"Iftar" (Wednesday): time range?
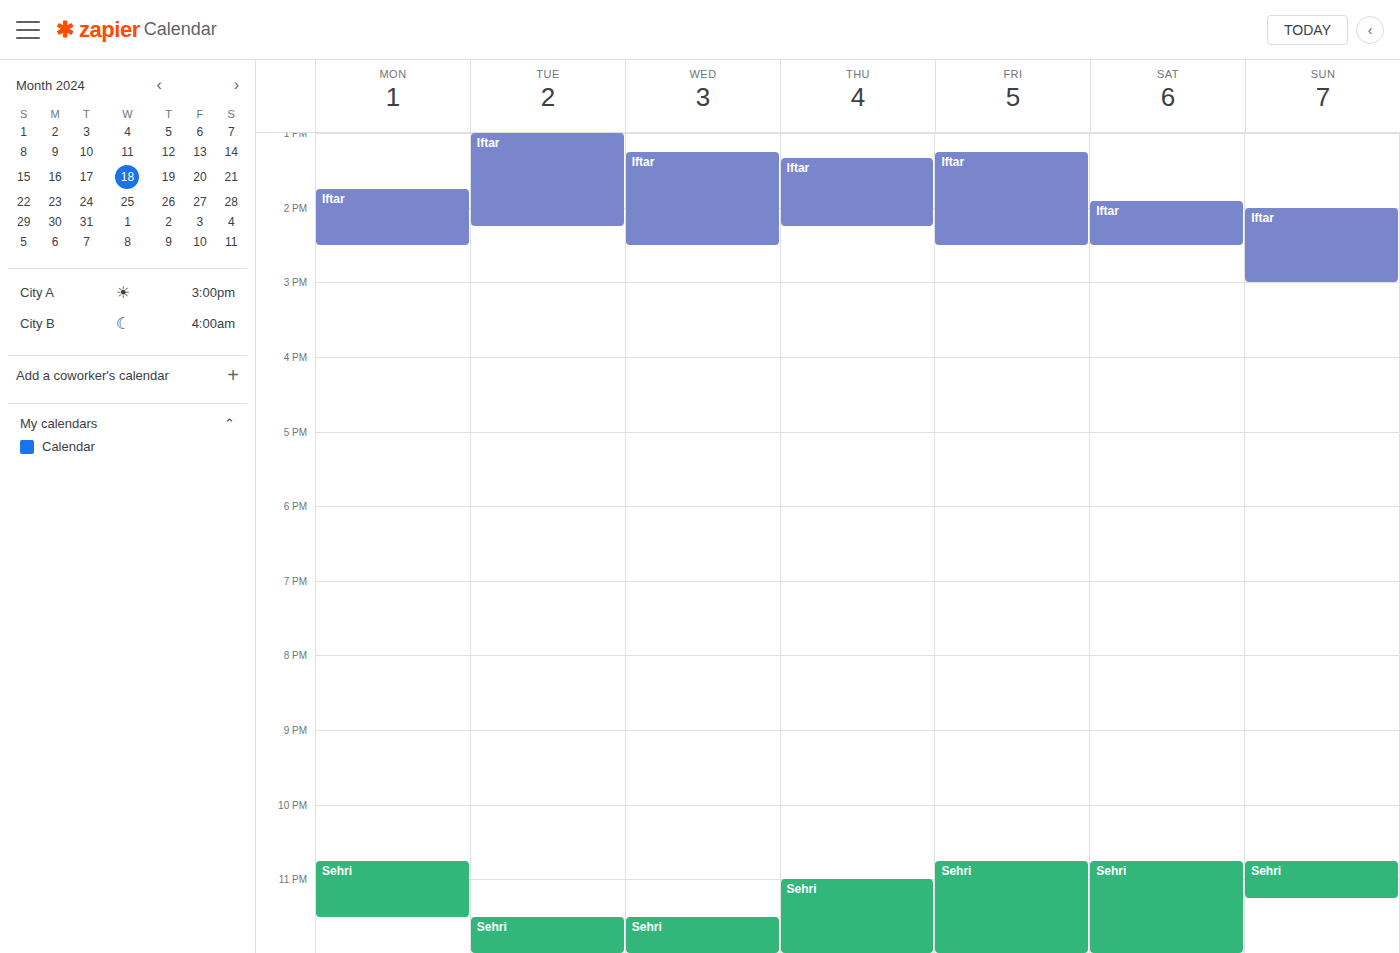
1:15 PM to 2:30 PM